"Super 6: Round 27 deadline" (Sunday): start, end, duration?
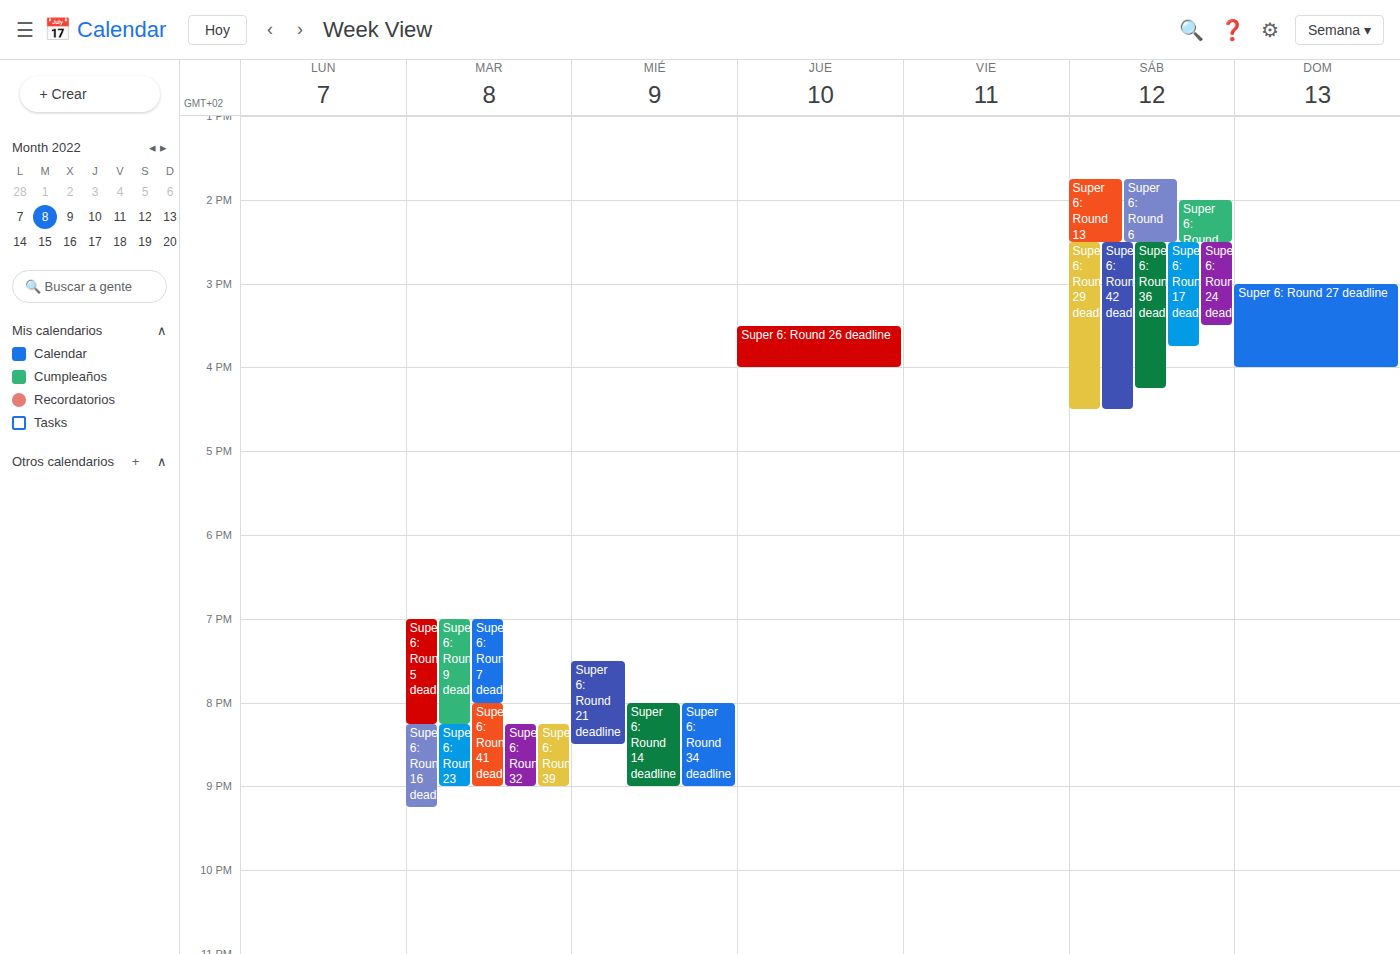
3:00 PM to 4:00 PM, 1 hour